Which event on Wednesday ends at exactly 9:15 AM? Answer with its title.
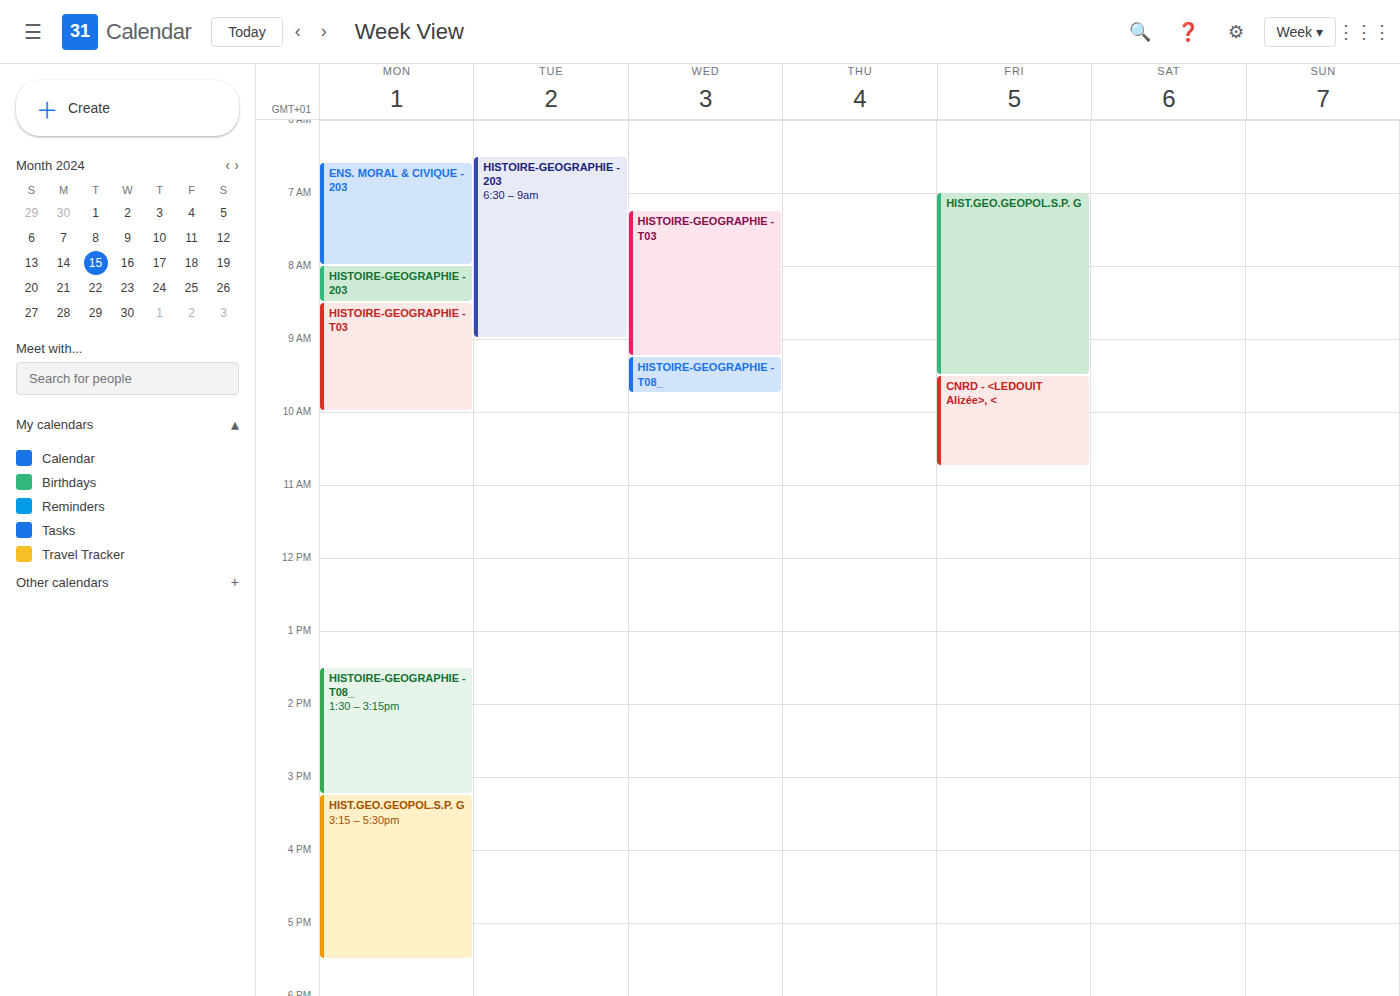
"HISTOIRE-GEOGRAPHIE - T03"